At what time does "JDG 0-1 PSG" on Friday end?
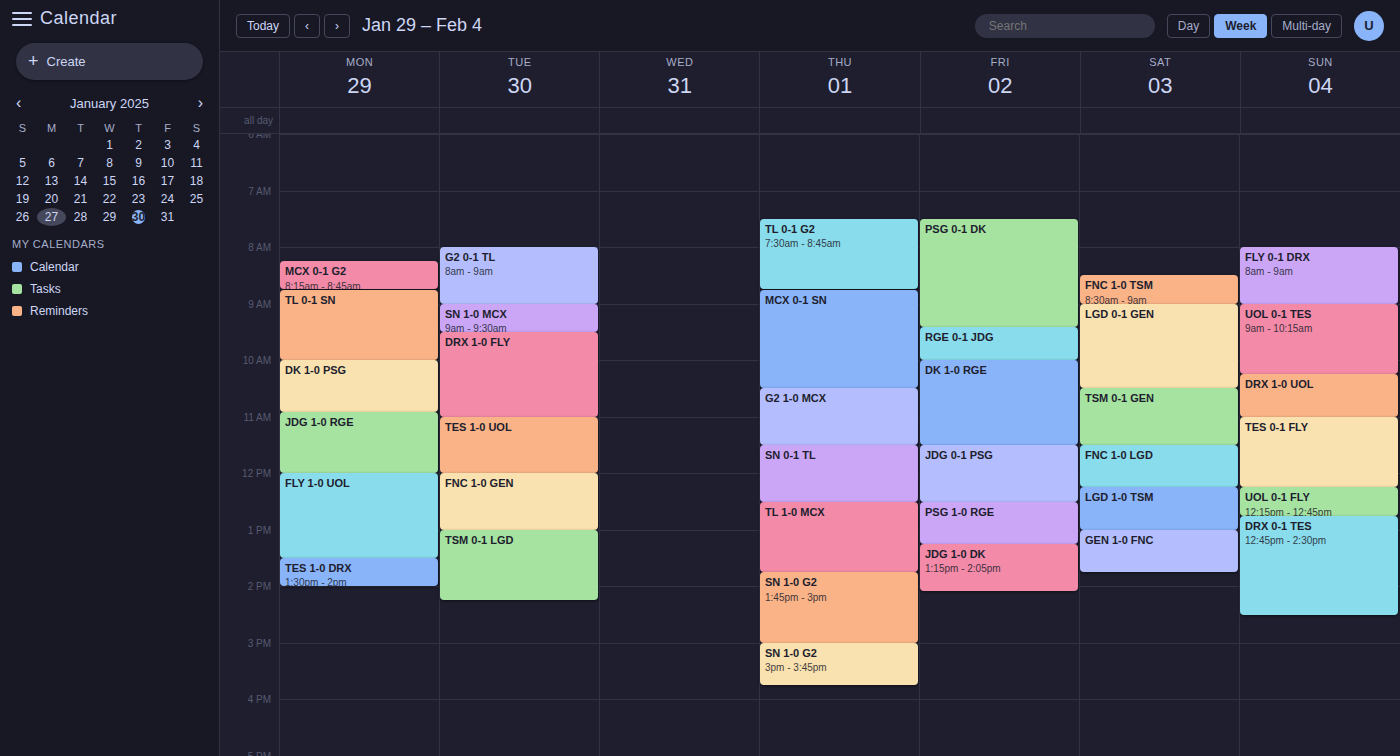
12:30 PM